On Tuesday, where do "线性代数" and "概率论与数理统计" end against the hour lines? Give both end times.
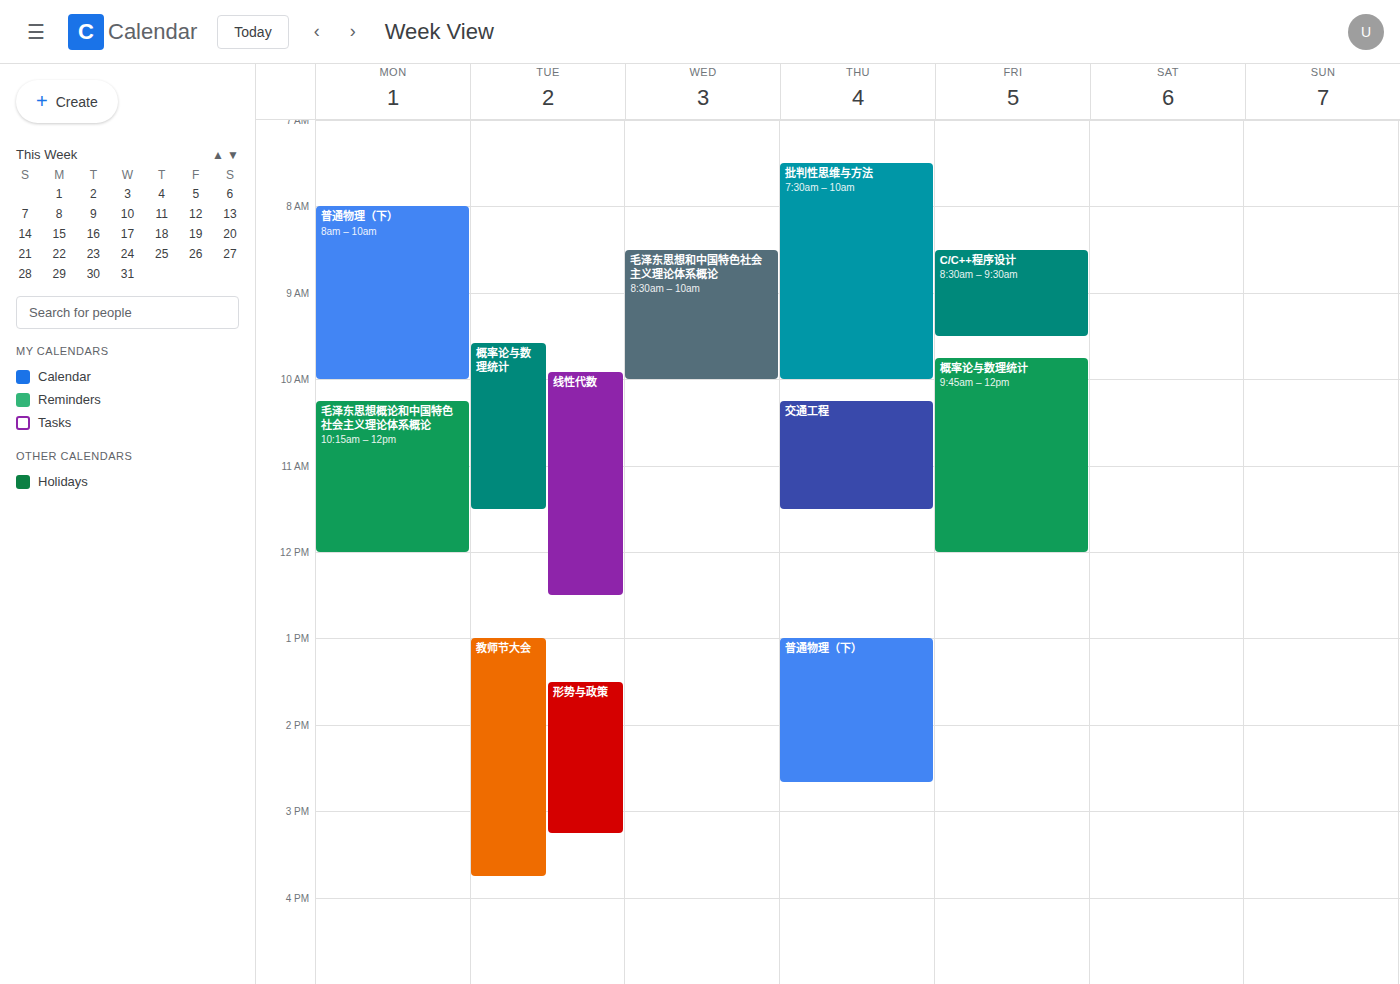
"线性代数": 12:30 PM, halfway between the 12 PM and 1 PM lines. "概率论与数理统计": 11:30 AM, halfway between the 11 AM and 12 PM lines.